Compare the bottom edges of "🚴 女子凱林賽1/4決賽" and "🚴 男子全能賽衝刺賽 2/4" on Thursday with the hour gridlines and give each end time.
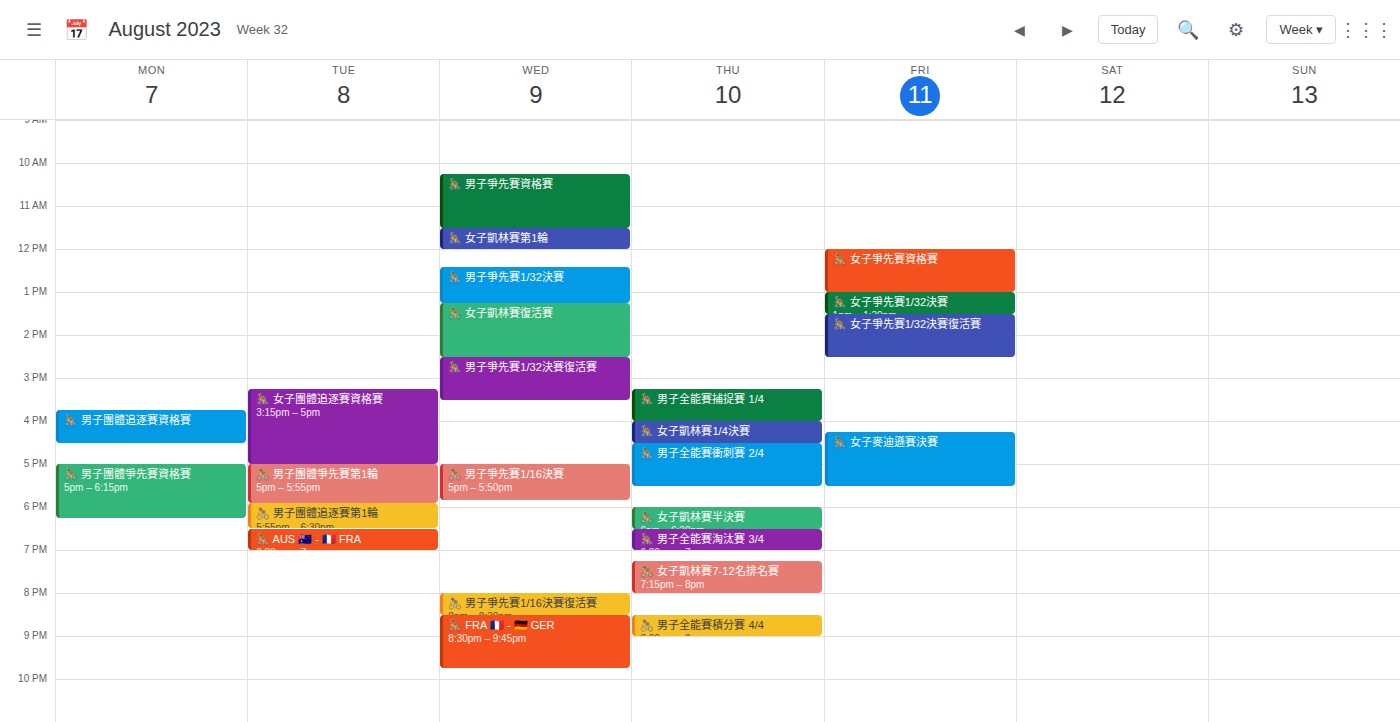
"🚴 女子凱林賽1/4決賽": 4:30 PM, halfway between the 4 PM and 5 PM lines. "🚴 男子全能賽衝刺賽 2/4": 5:30 PM, halfway between the 5 PM and 6 PM lines.